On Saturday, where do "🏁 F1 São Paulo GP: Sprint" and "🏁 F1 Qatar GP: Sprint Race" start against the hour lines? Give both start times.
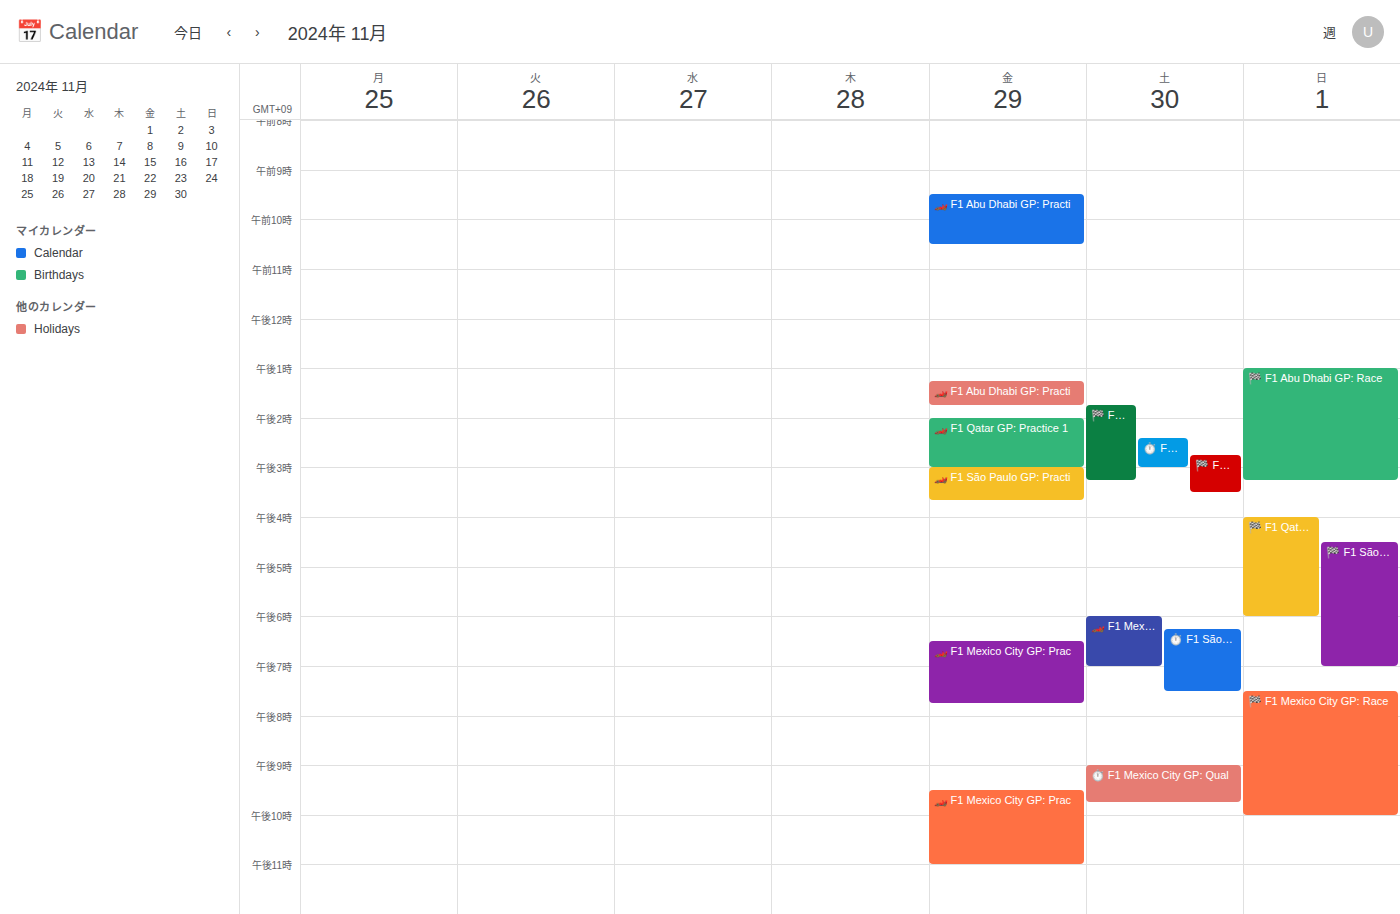
"🏁 F1 São Paulo GP: Sprint": 2:45 PM, neither: three quarters of the way from the 2 PM line to the 3 PM line. "🏁 F1 Qatar GP: Sprint Race": 1:45 PM, neither: three quarters of the way from the 1 PM line to the 2 PM line.